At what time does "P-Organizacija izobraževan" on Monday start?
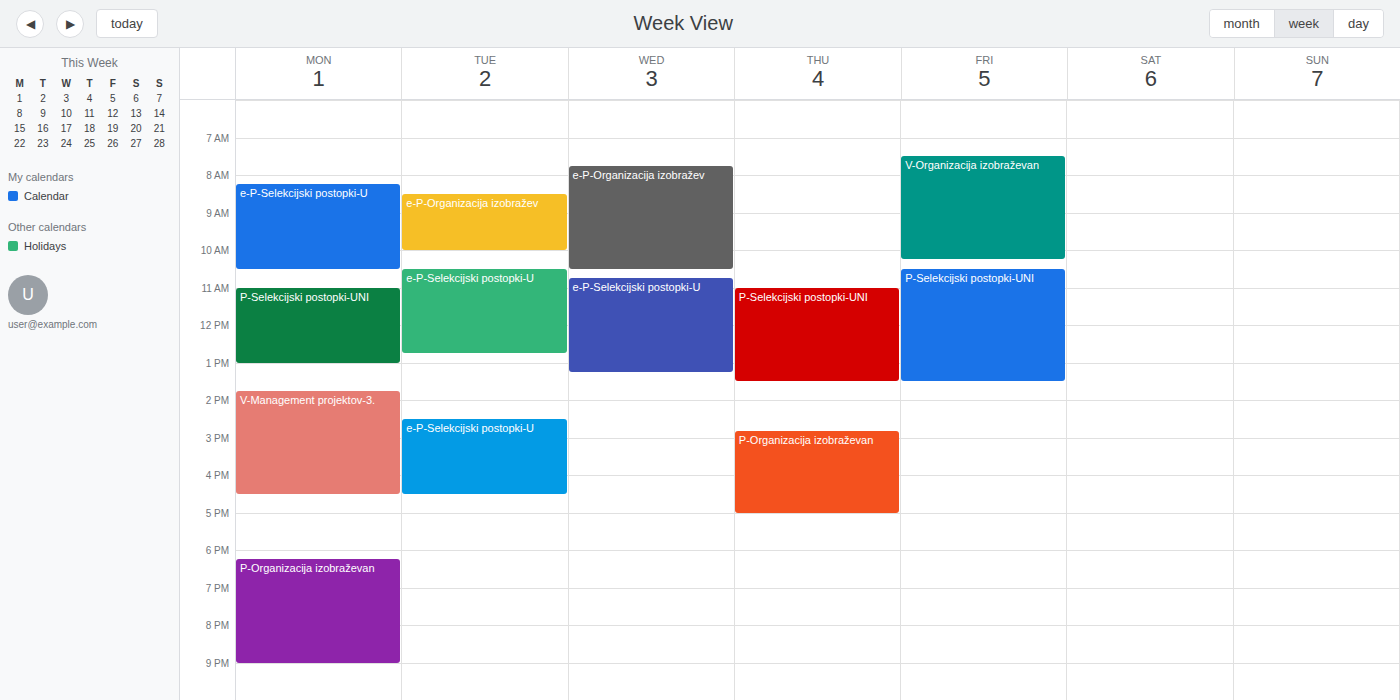
6:15 PM